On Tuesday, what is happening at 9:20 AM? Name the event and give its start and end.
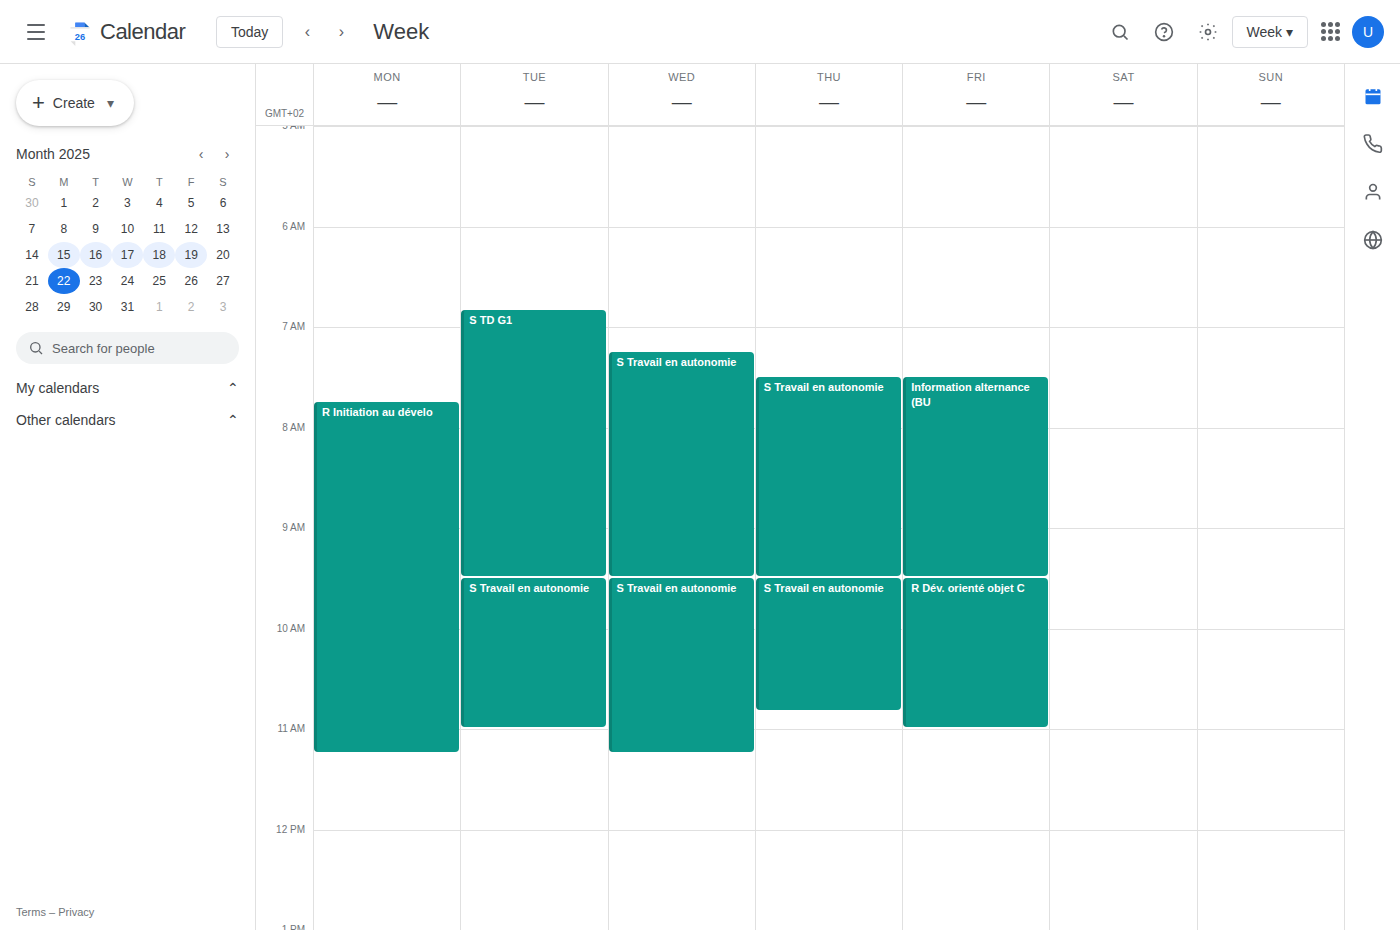
"S TD G1", 6:50 AM to 9:30 AM